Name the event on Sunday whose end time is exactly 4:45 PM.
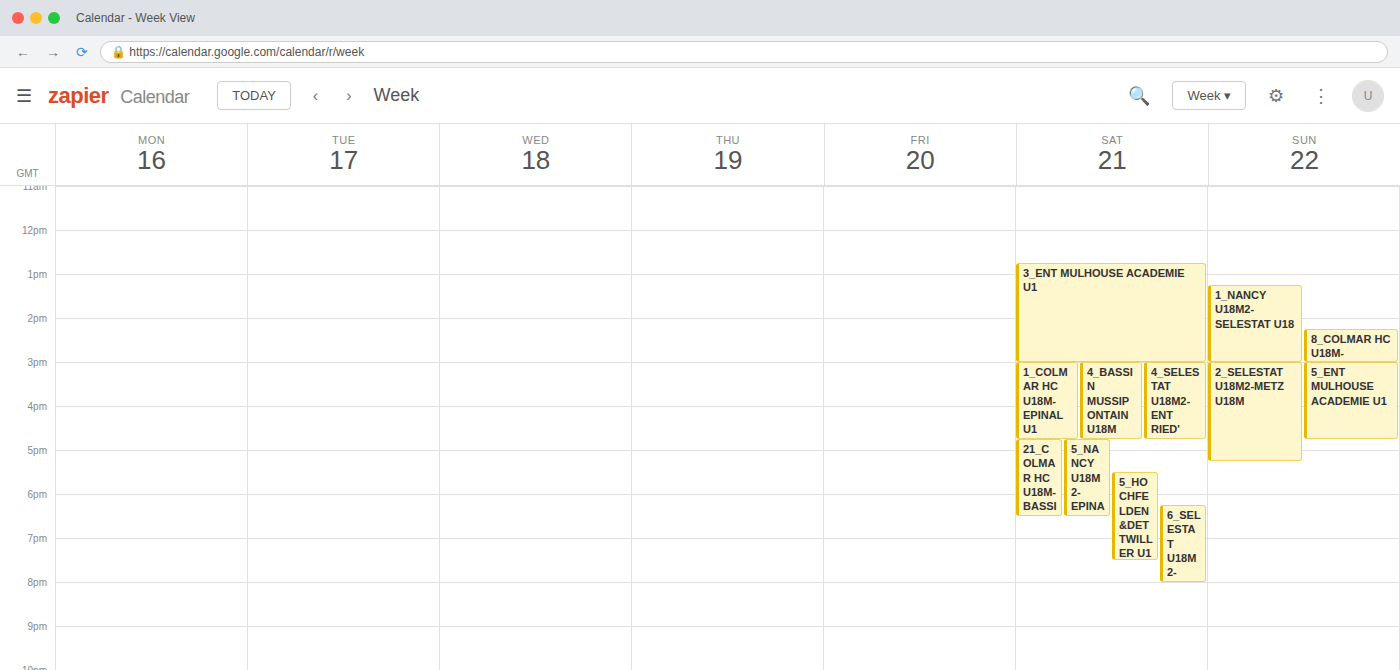
"5_ENT MULHOUSE ACADEMIE U1"